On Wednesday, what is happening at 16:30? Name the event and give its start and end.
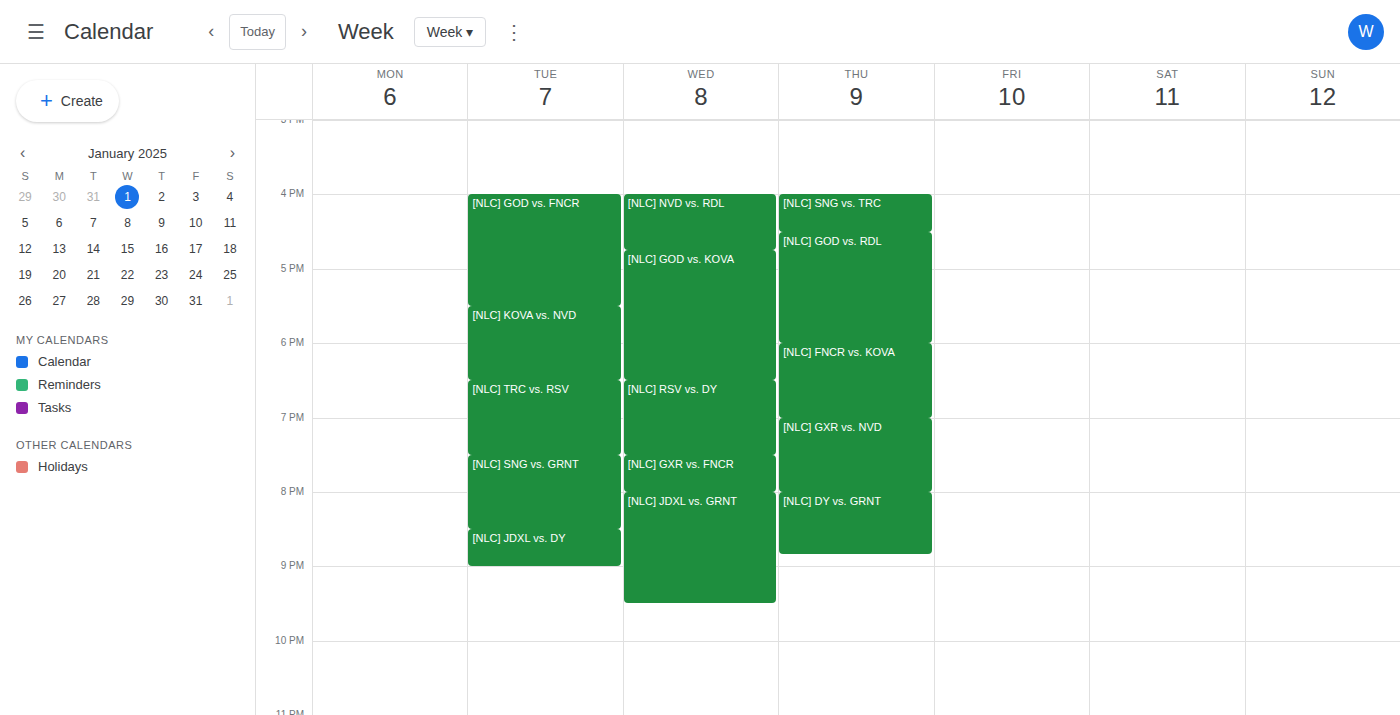
"[NLC] NVD vs. RDL", 16:00 to 16:45